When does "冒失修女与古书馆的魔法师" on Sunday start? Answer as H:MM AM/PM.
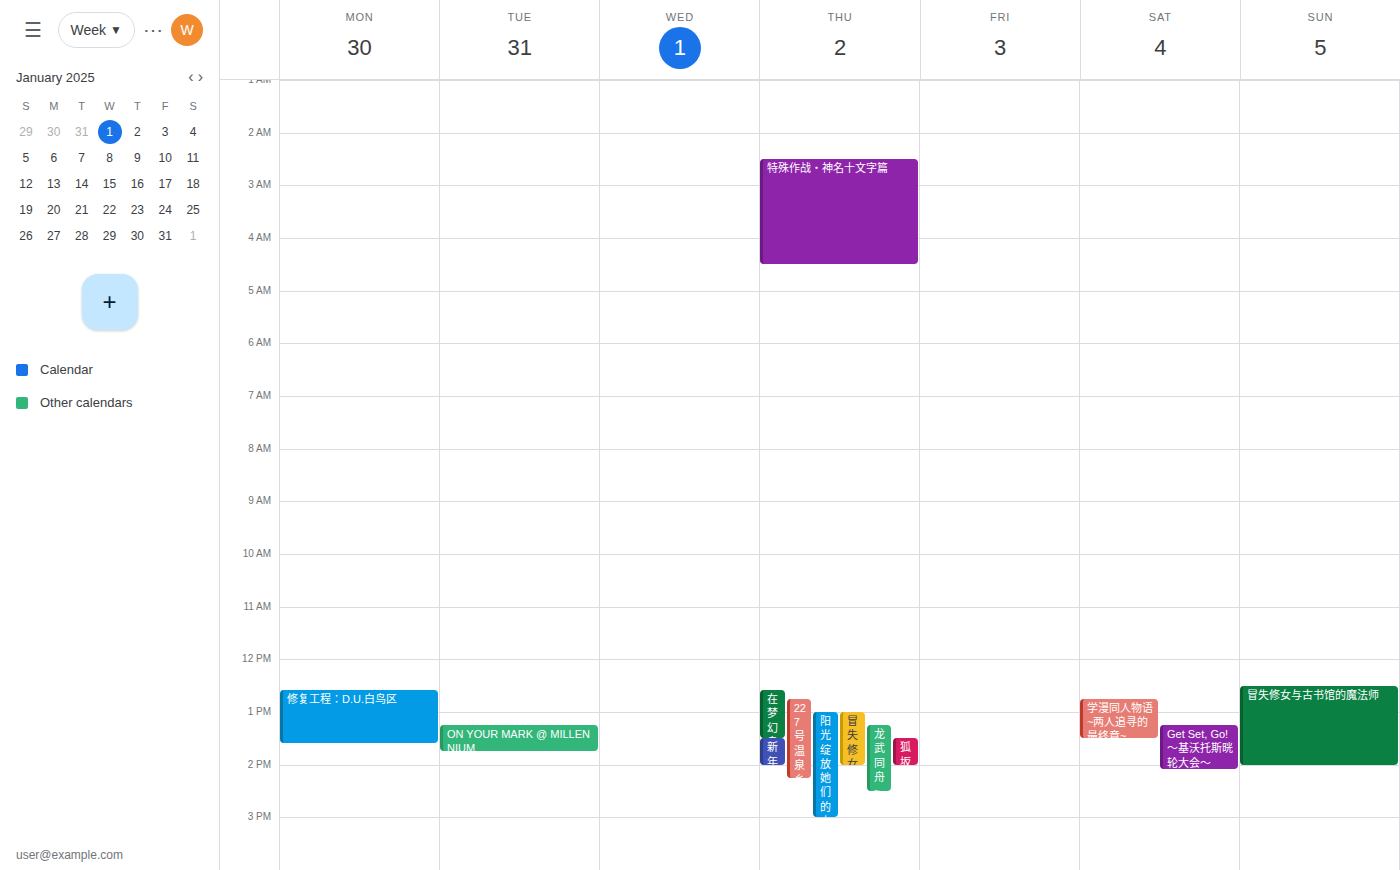
12:30 PM